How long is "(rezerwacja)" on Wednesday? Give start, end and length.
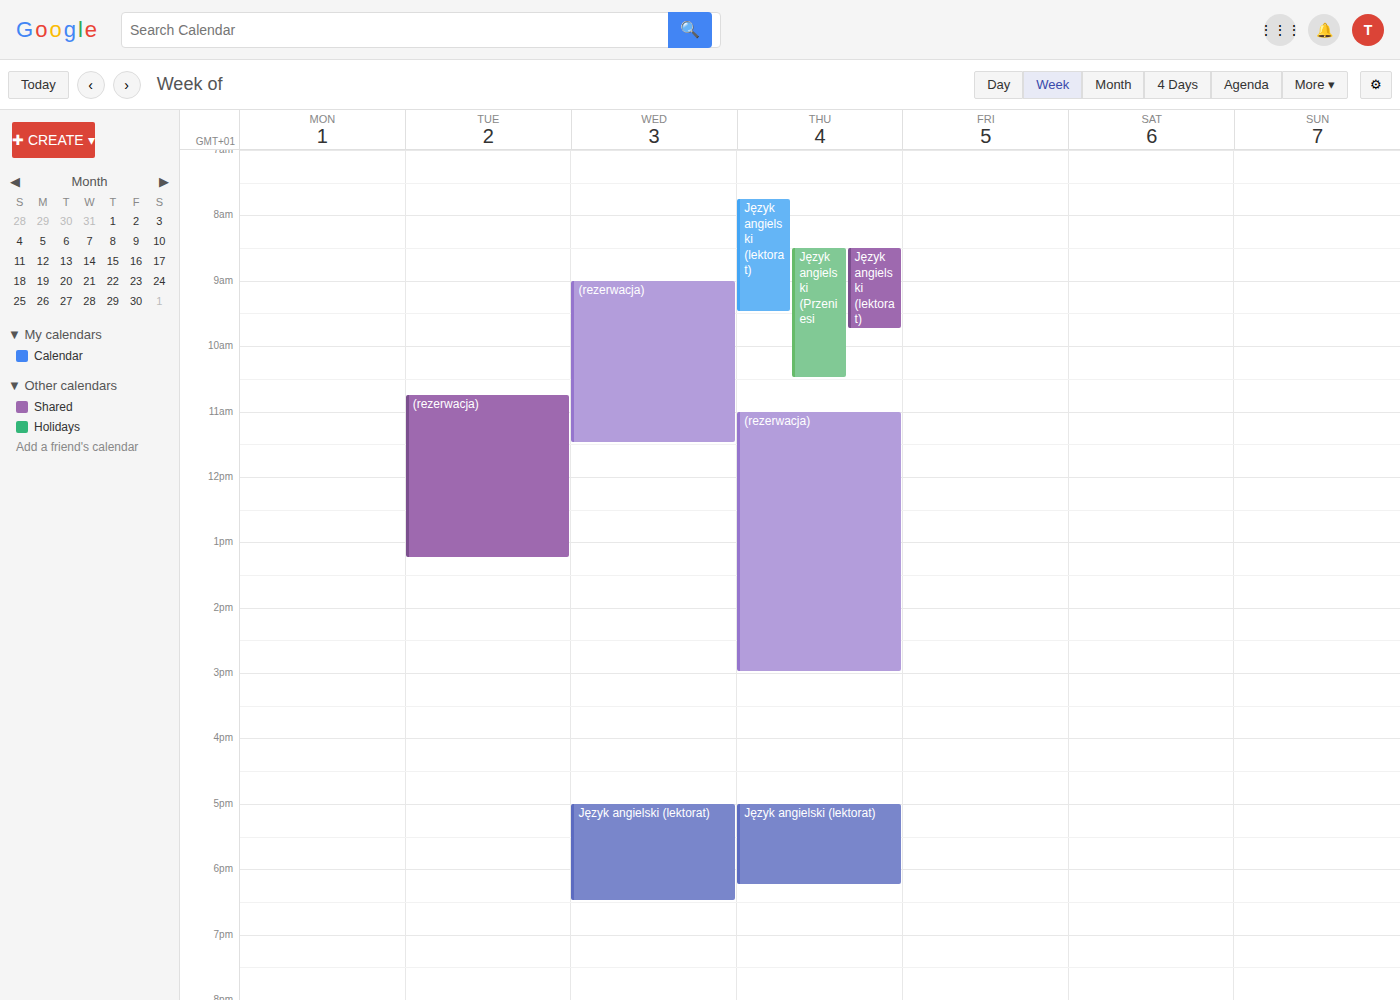
9:00 AM to 11:30 AM, 2 hours 30 minutes